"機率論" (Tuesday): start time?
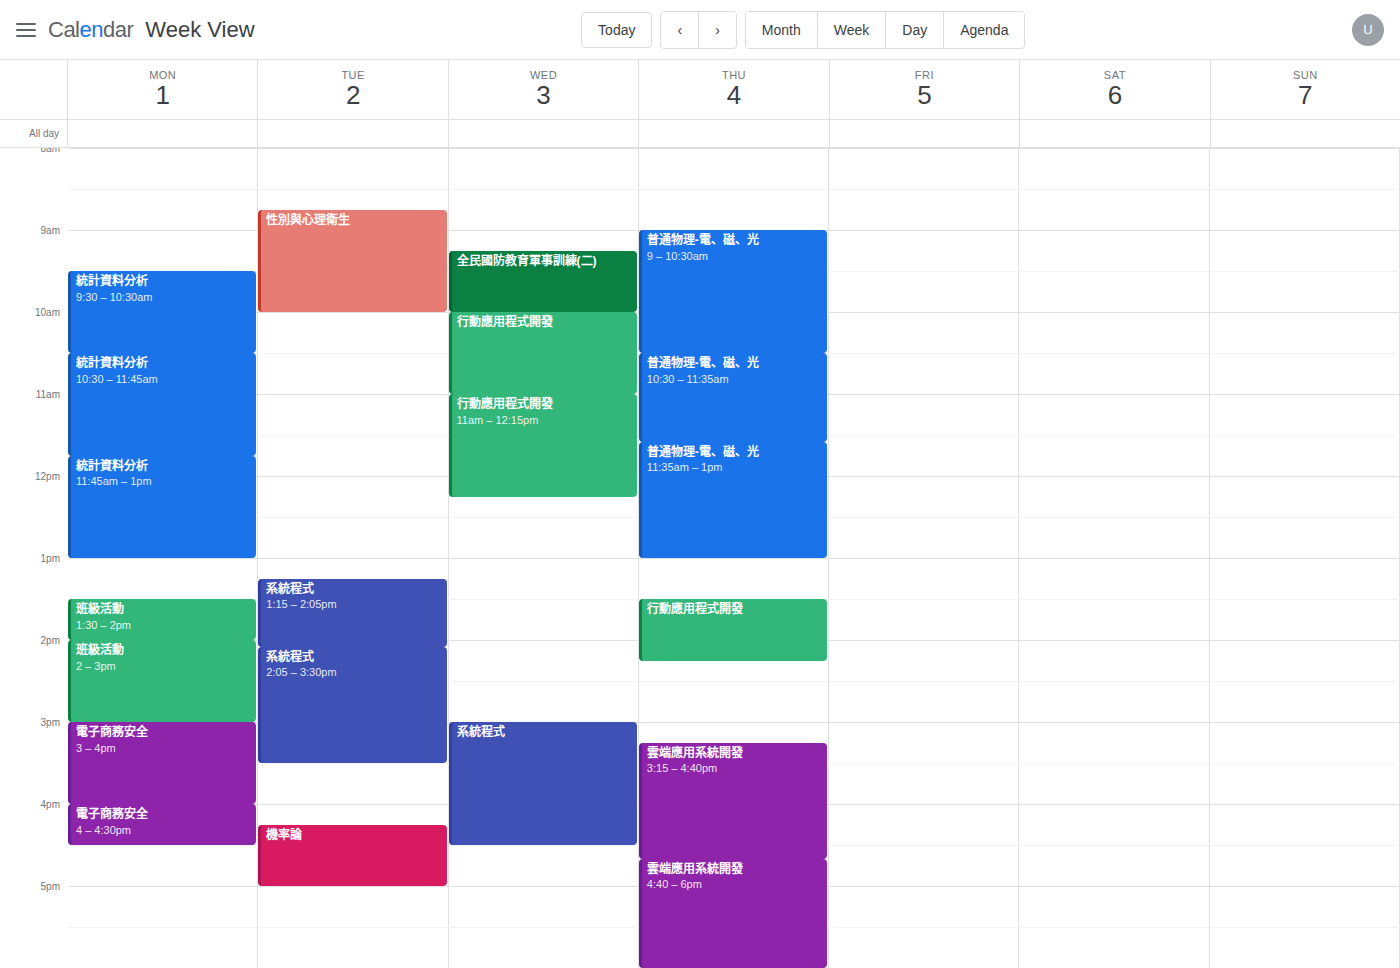
4:15 PM